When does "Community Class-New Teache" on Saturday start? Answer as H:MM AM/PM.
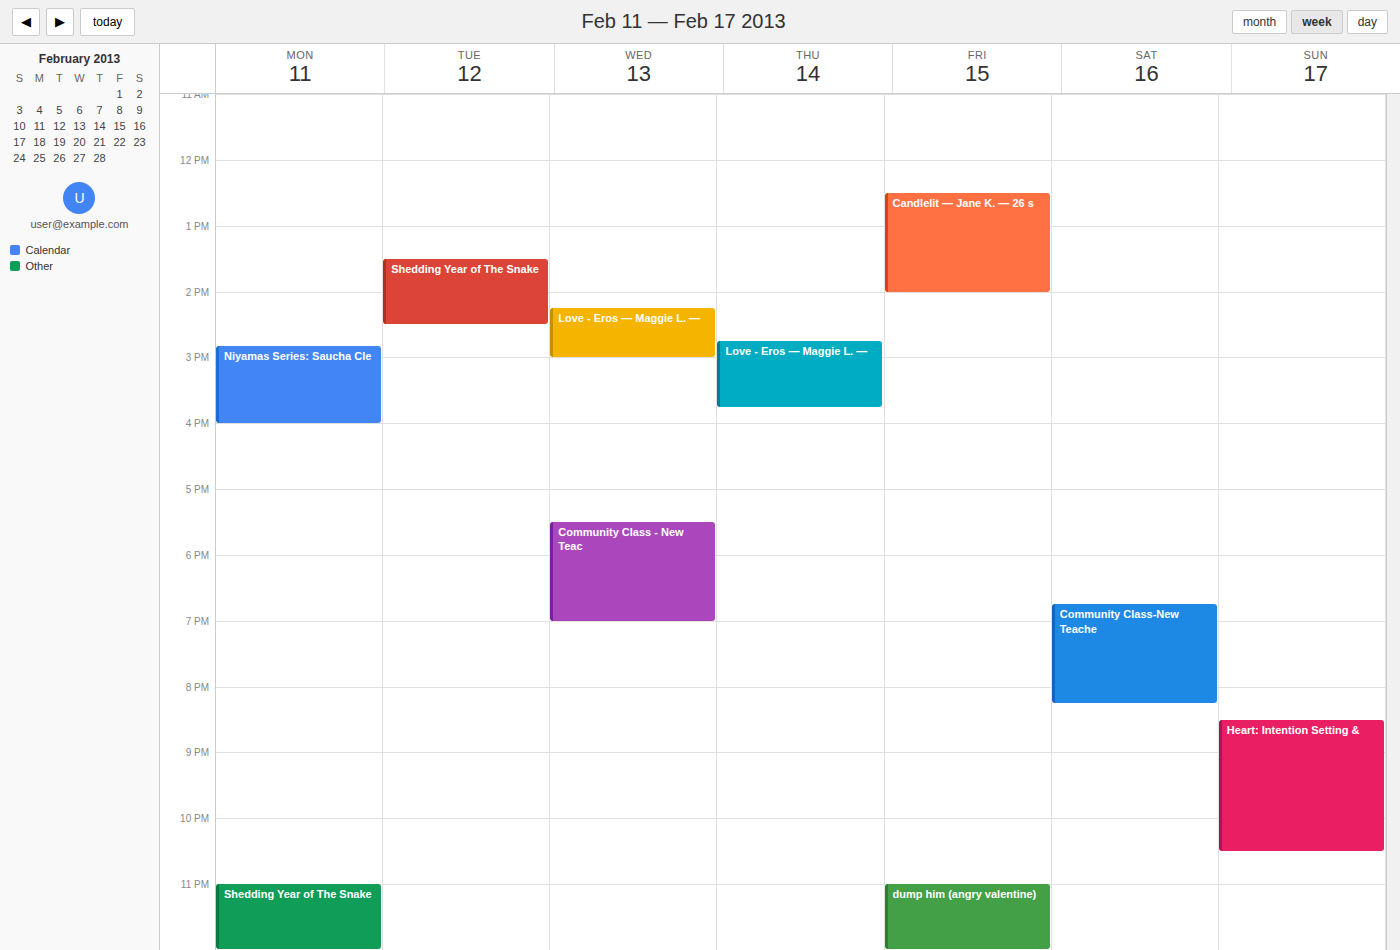
6:45 PM